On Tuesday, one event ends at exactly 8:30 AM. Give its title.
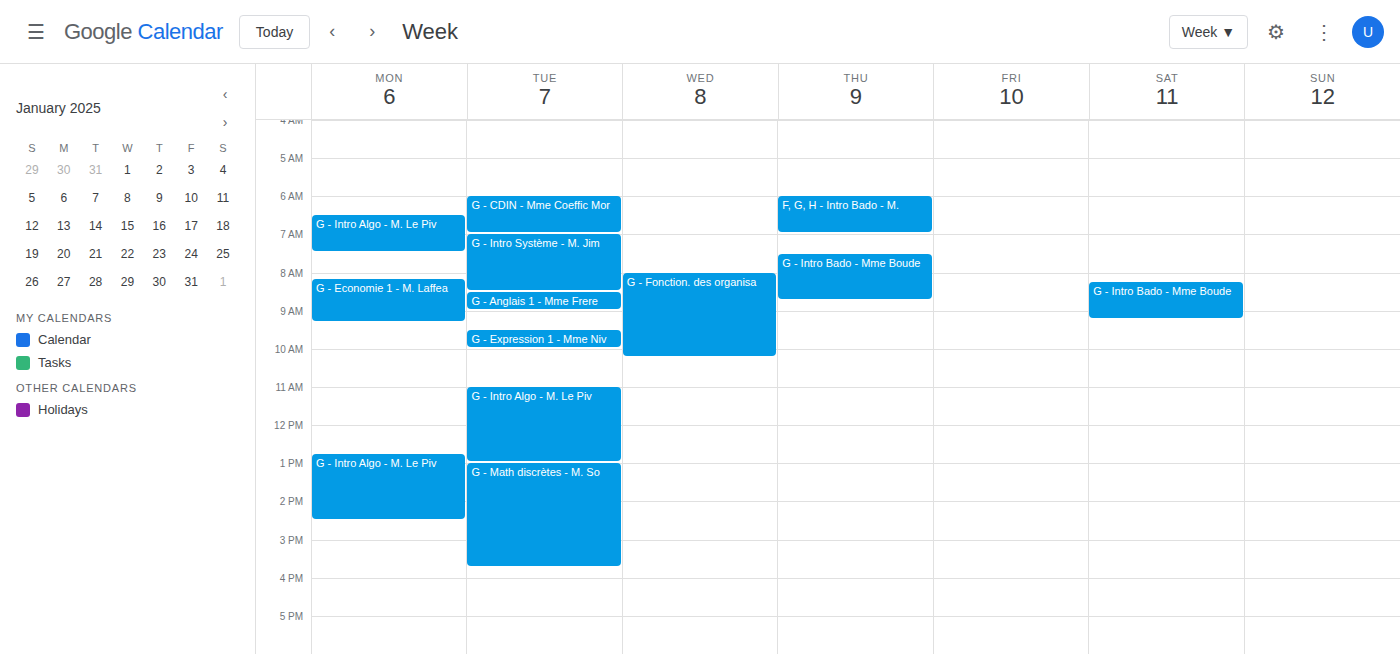
"G - Intro Système - M. Jim"